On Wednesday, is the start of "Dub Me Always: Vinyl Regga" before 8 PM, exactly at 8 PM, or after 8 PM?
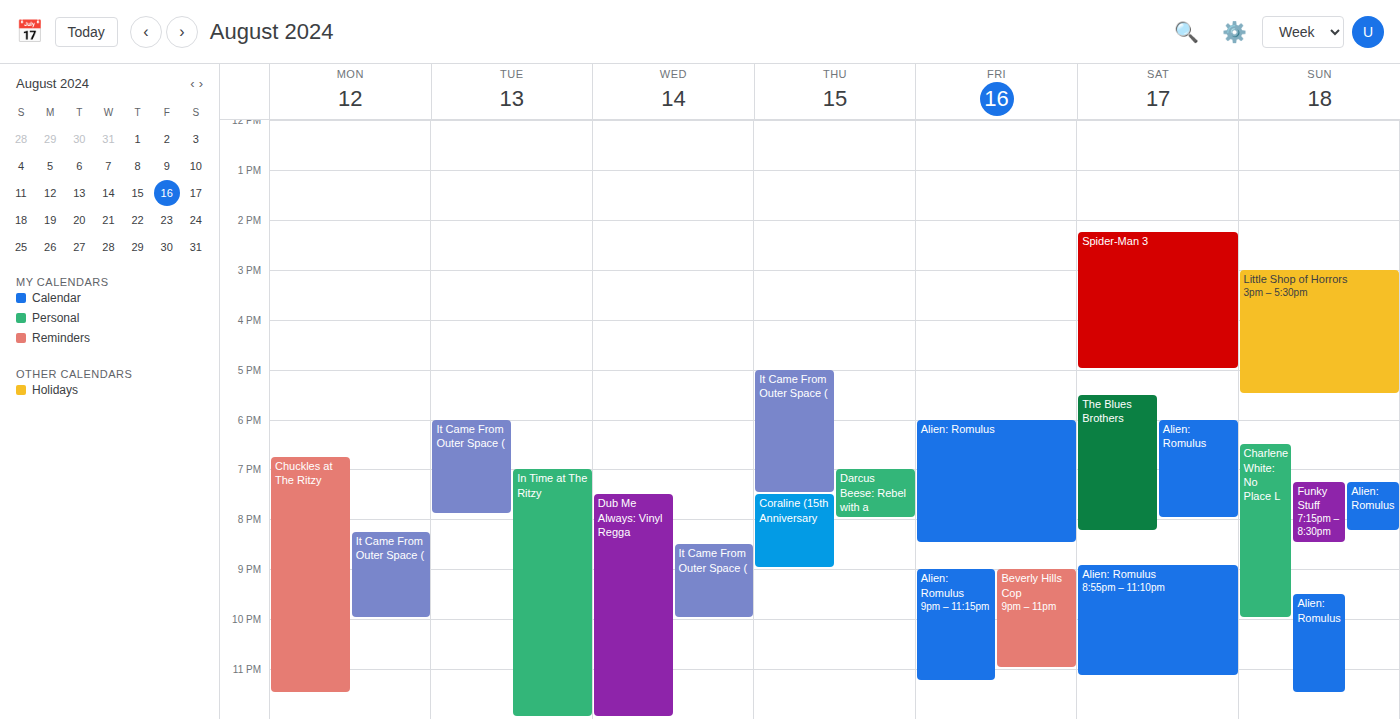
7:30 PM -- before 8 PM, 30 minutes above the 8 PM line.